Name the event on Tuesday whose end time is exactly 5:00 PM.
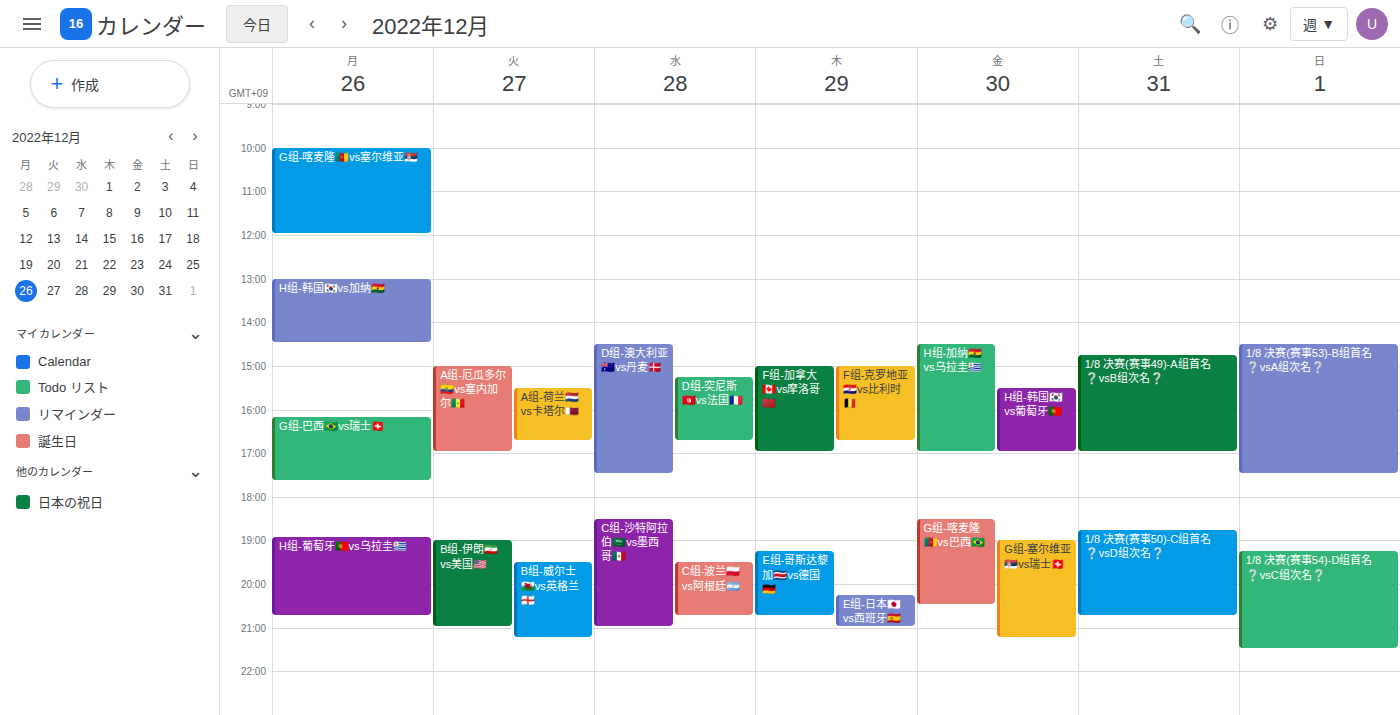
"A组-厄瓜多尔🇪🇨vs塞内加尔🇸🇳"